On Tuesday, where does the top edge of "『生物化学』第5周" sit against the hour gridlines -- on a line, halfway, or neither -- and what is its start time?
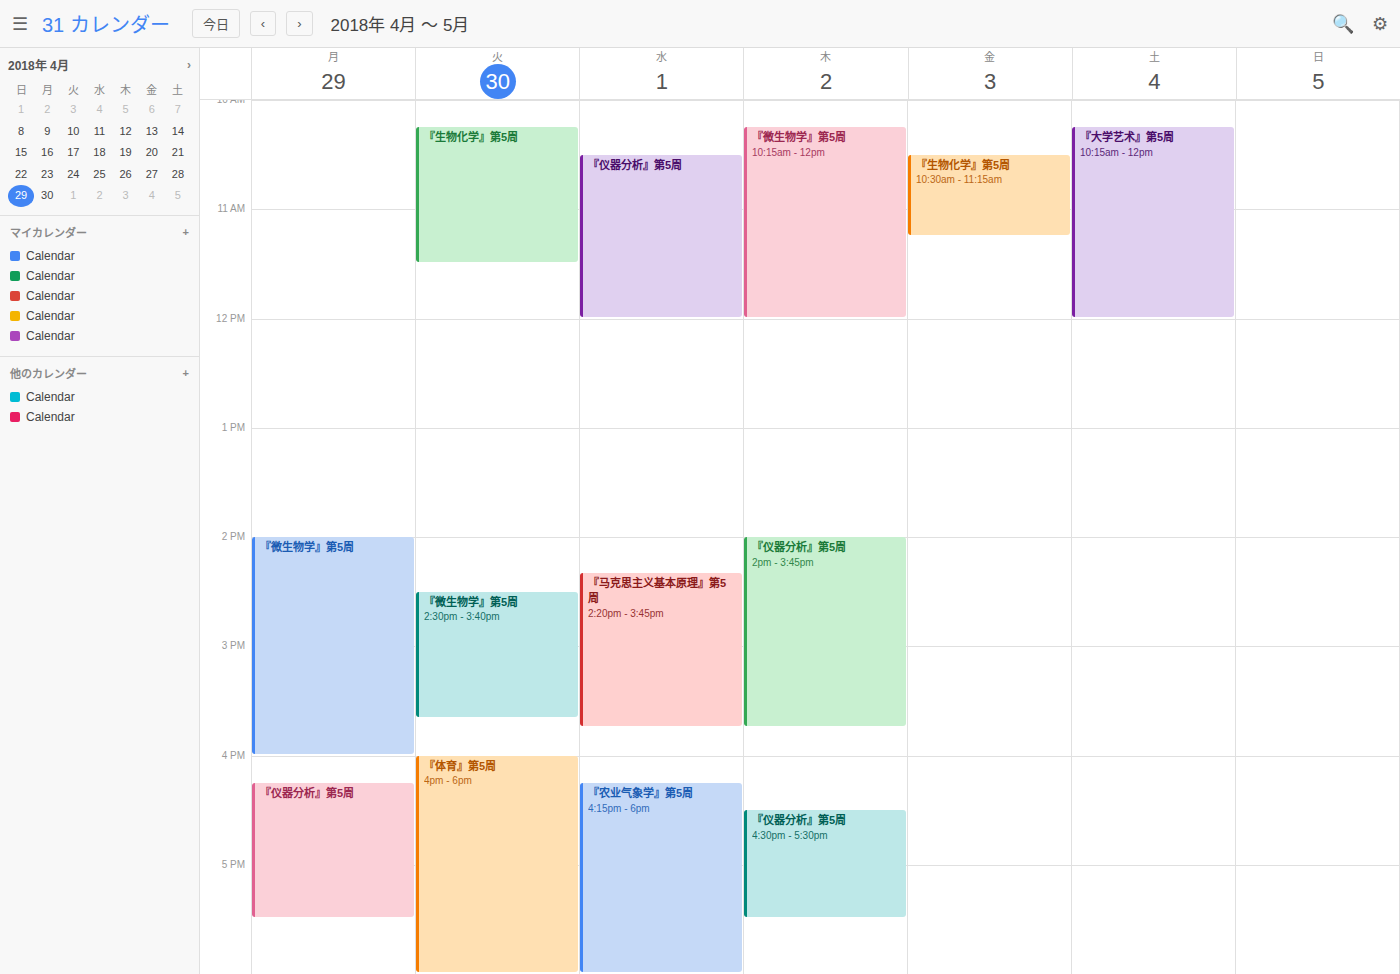
10:15 AM -- neither: a quarter of the way from the 10 AM line to the 11 AM line.